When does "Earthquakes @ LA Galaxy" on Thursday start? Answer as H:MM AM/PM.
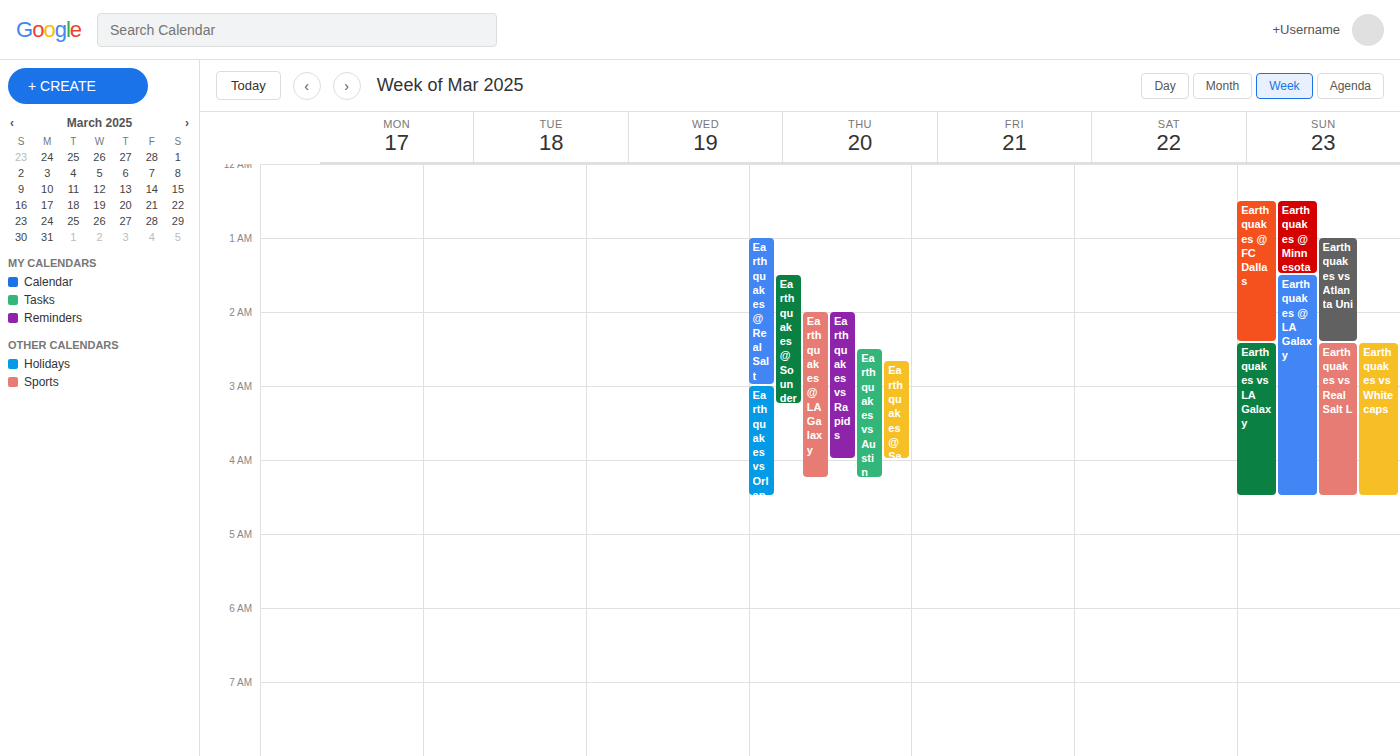
2:00 AM